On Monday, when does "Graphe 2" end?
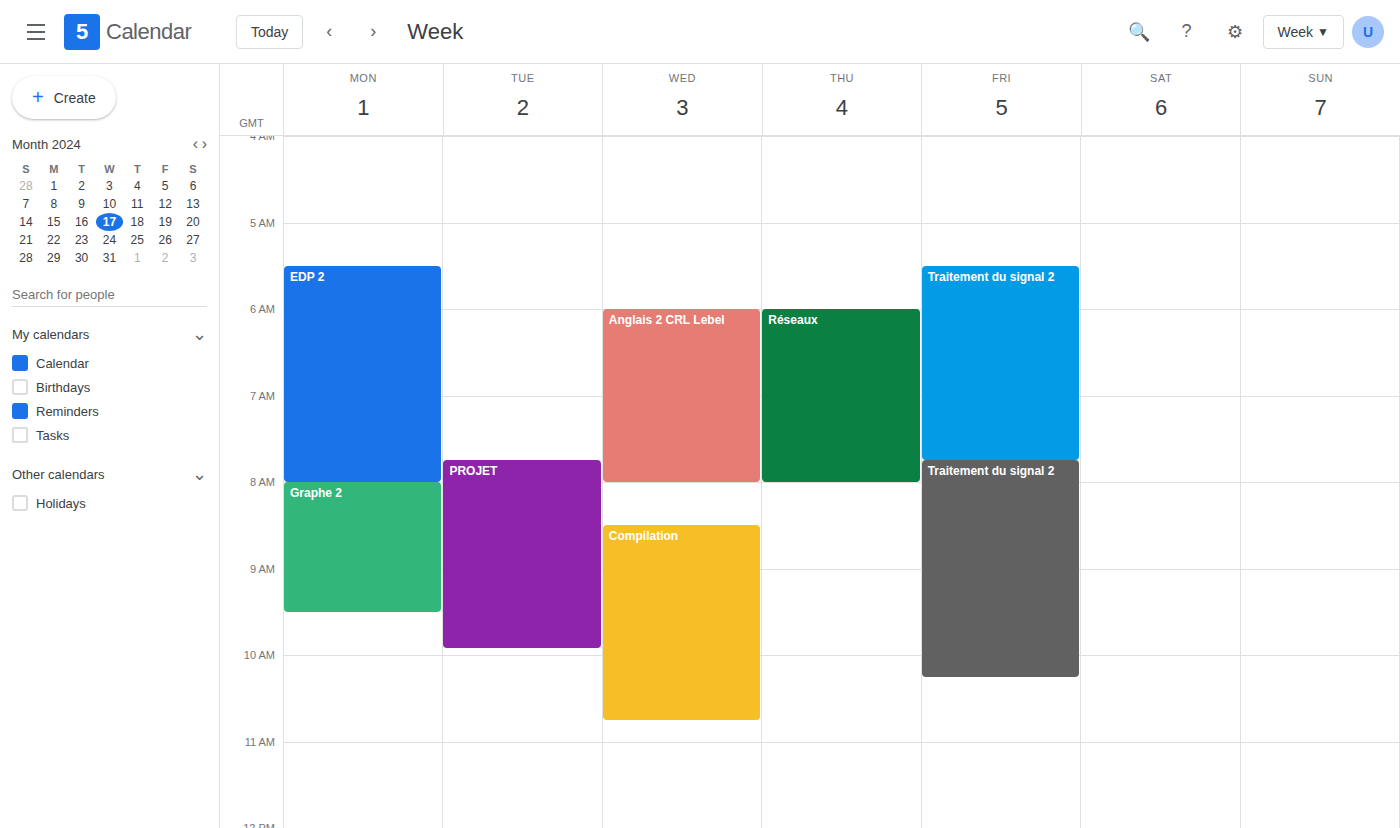
9:30 AM